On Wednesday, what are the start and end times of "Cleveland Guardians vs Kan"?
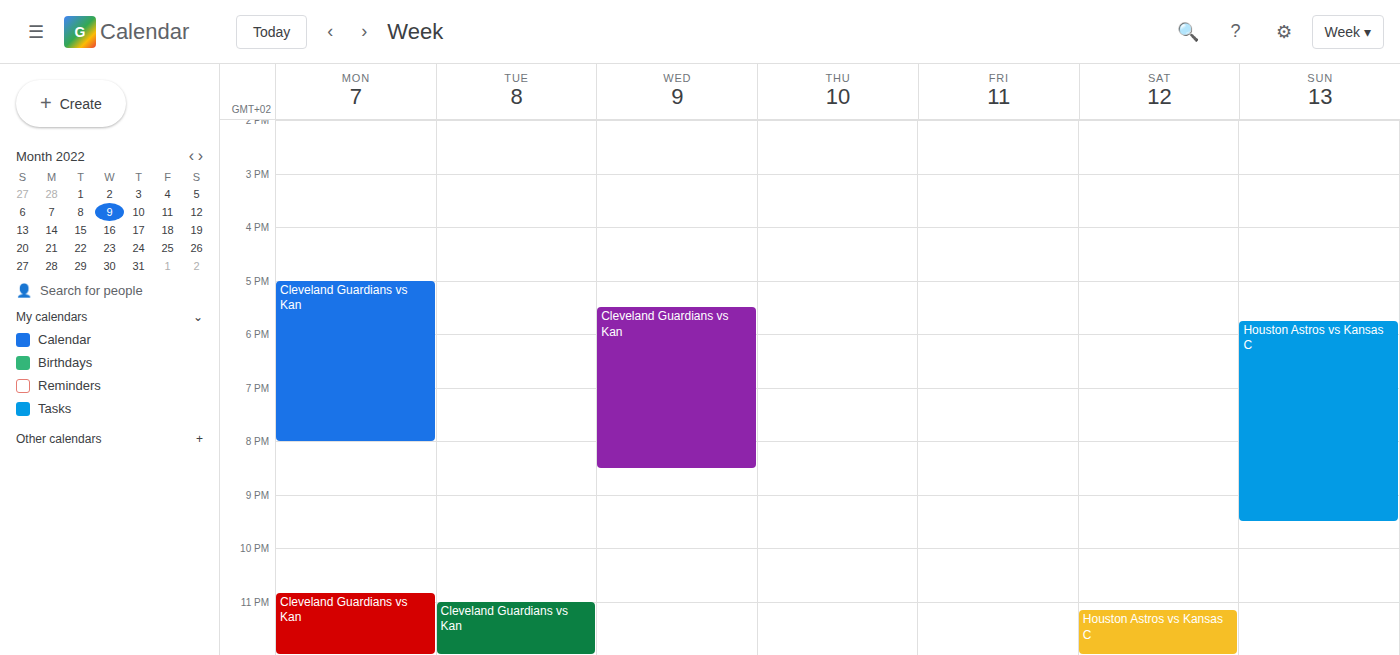
17:30 to 20:30